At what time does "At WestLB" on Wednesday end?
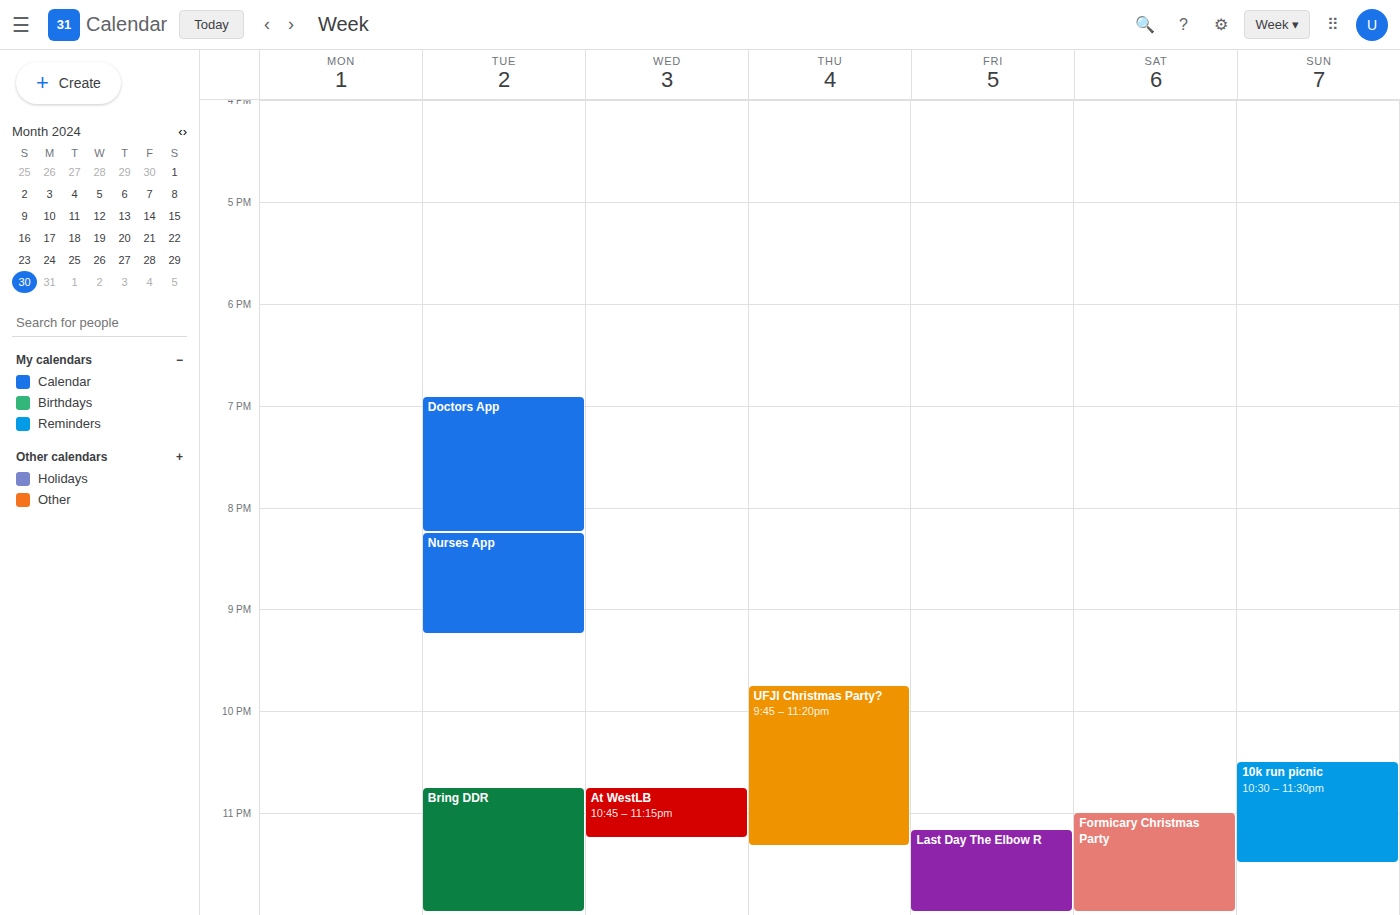
11:15 PM